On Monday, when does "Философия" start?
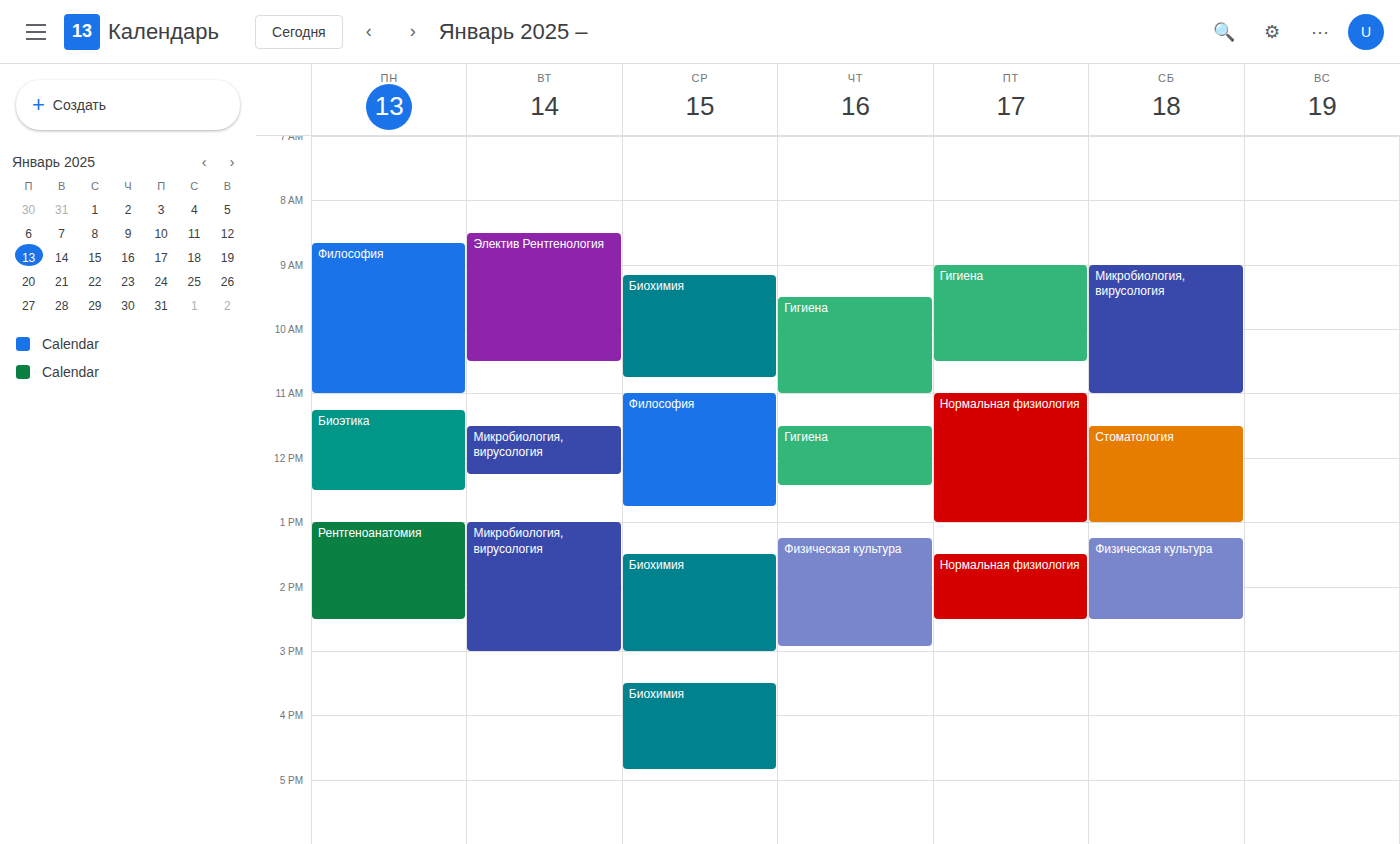
8:40 AM